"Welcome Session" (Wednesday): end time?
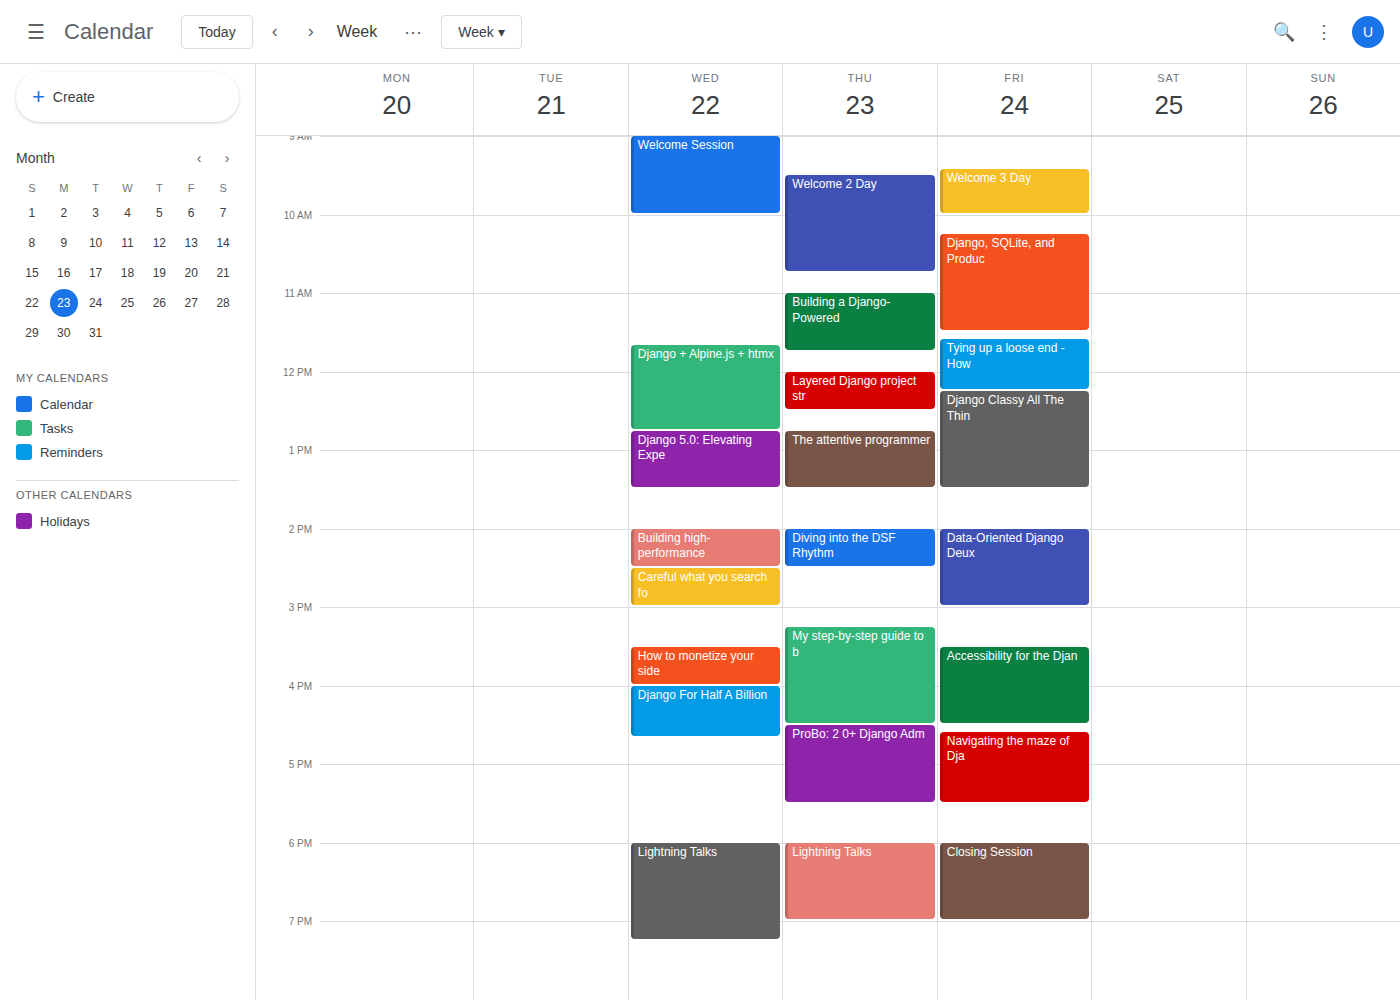
10:00 AM